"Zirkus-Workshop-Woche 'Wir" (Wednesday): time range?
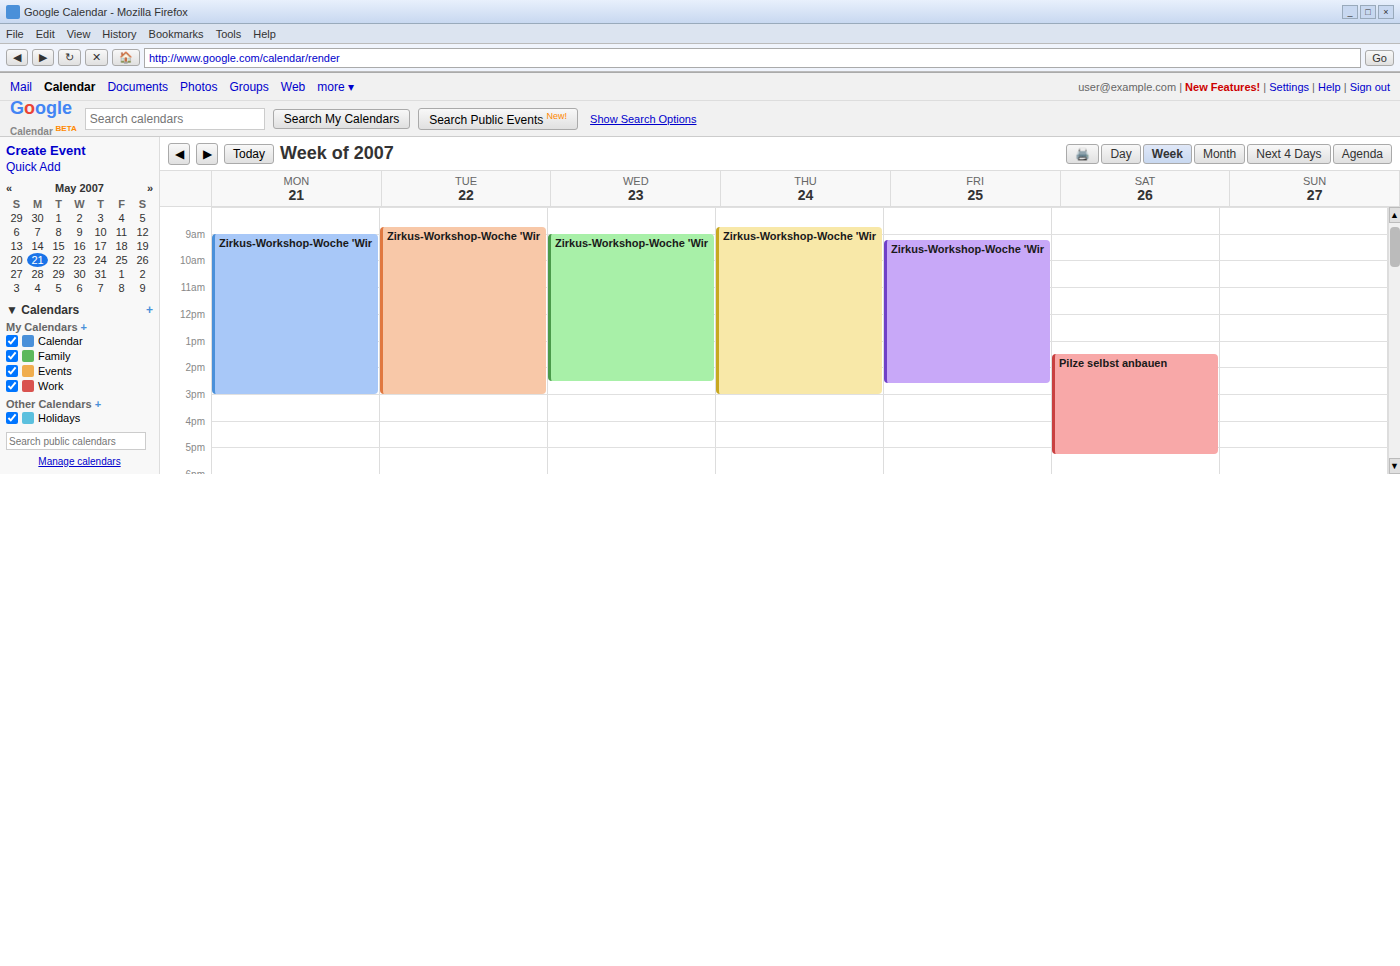
9:00 AM to 2:30 PM